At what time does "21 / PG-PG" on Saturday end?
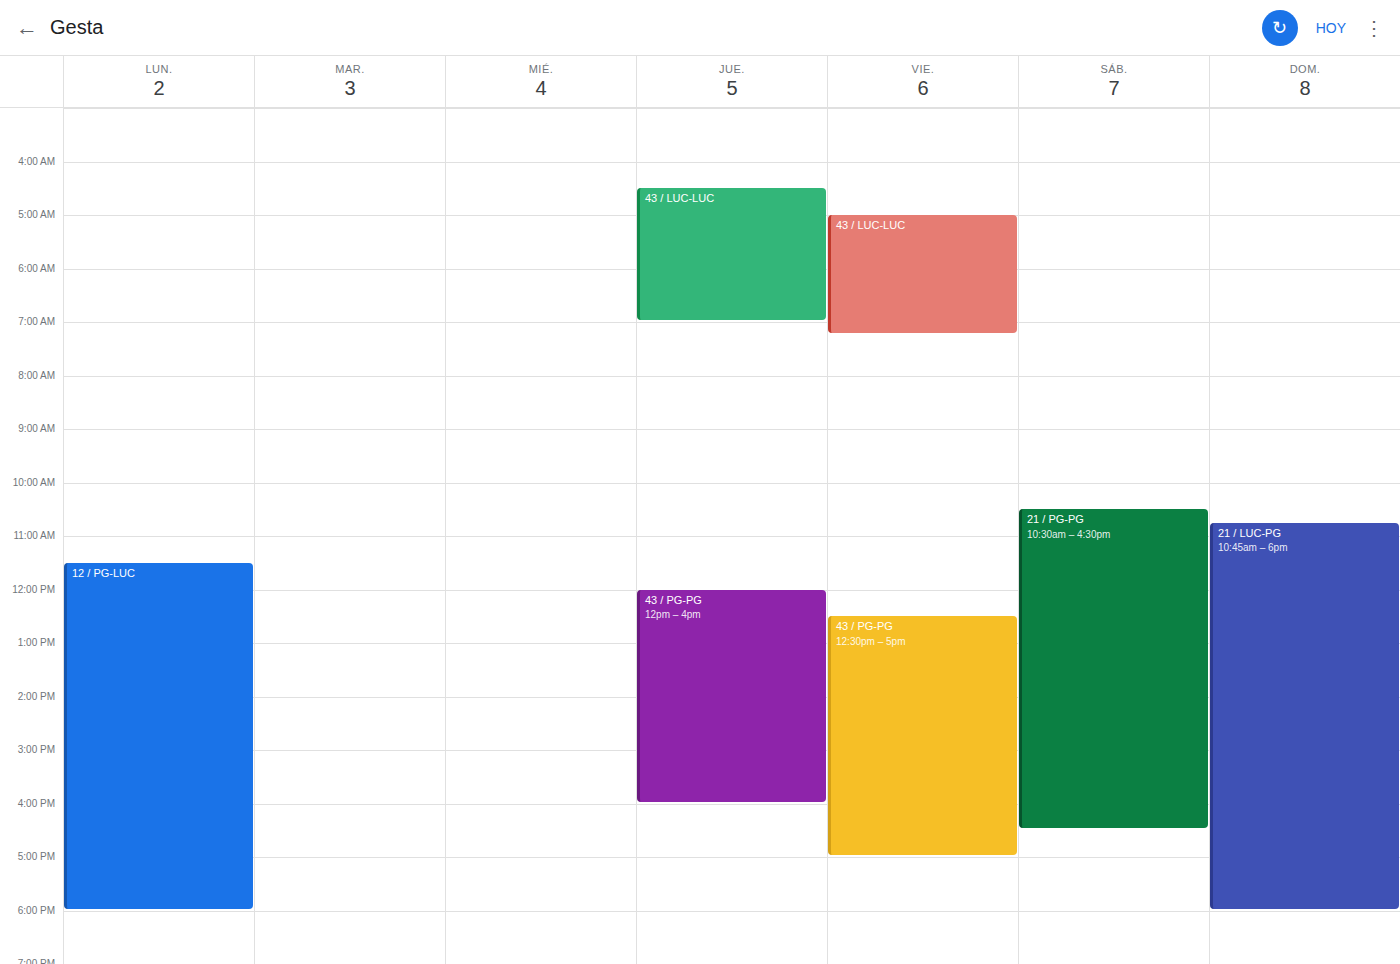
4:30 PM